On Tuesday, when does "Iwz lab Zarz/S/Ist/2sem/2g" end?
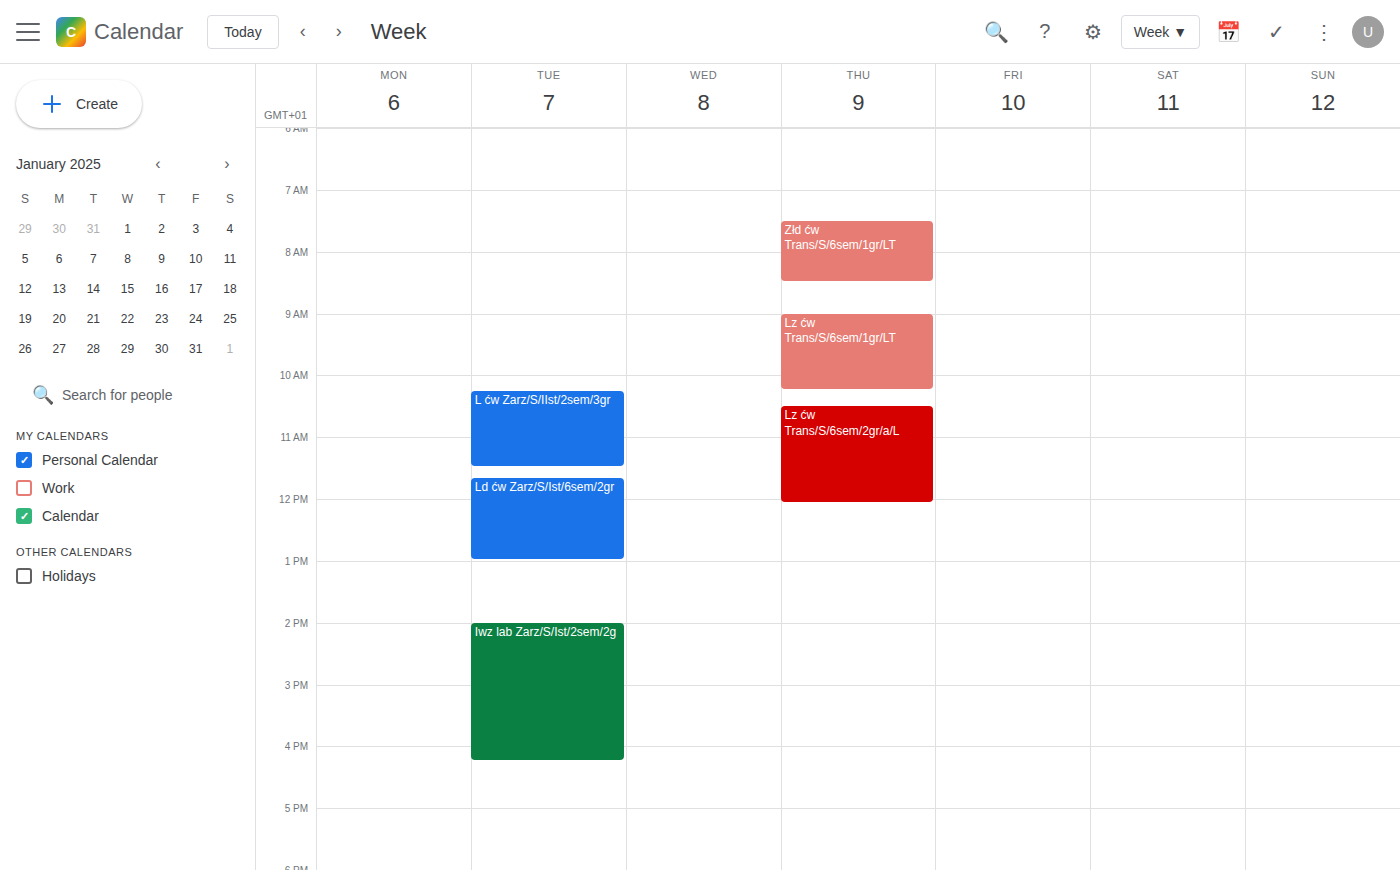
16:15